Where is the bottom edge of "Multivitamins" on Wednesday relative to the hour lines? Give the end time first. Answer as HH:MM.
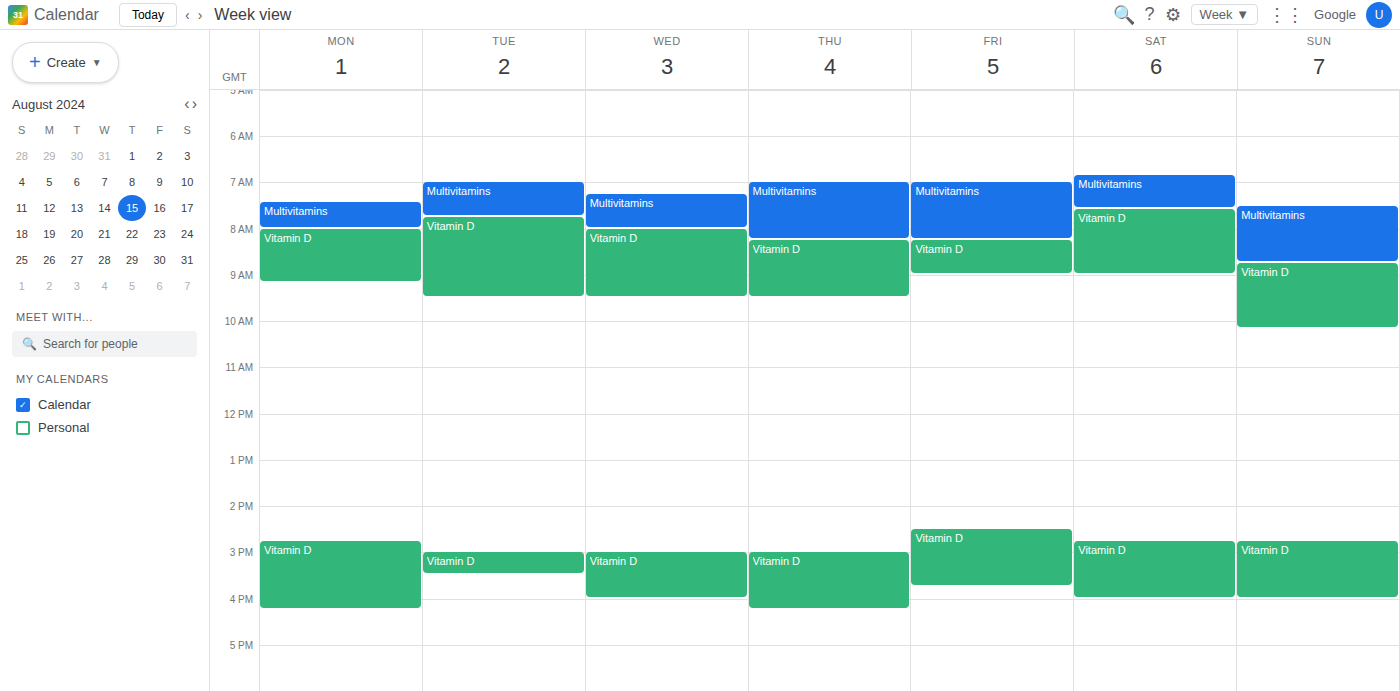
08:00 -- exactly on the 08:00 line.